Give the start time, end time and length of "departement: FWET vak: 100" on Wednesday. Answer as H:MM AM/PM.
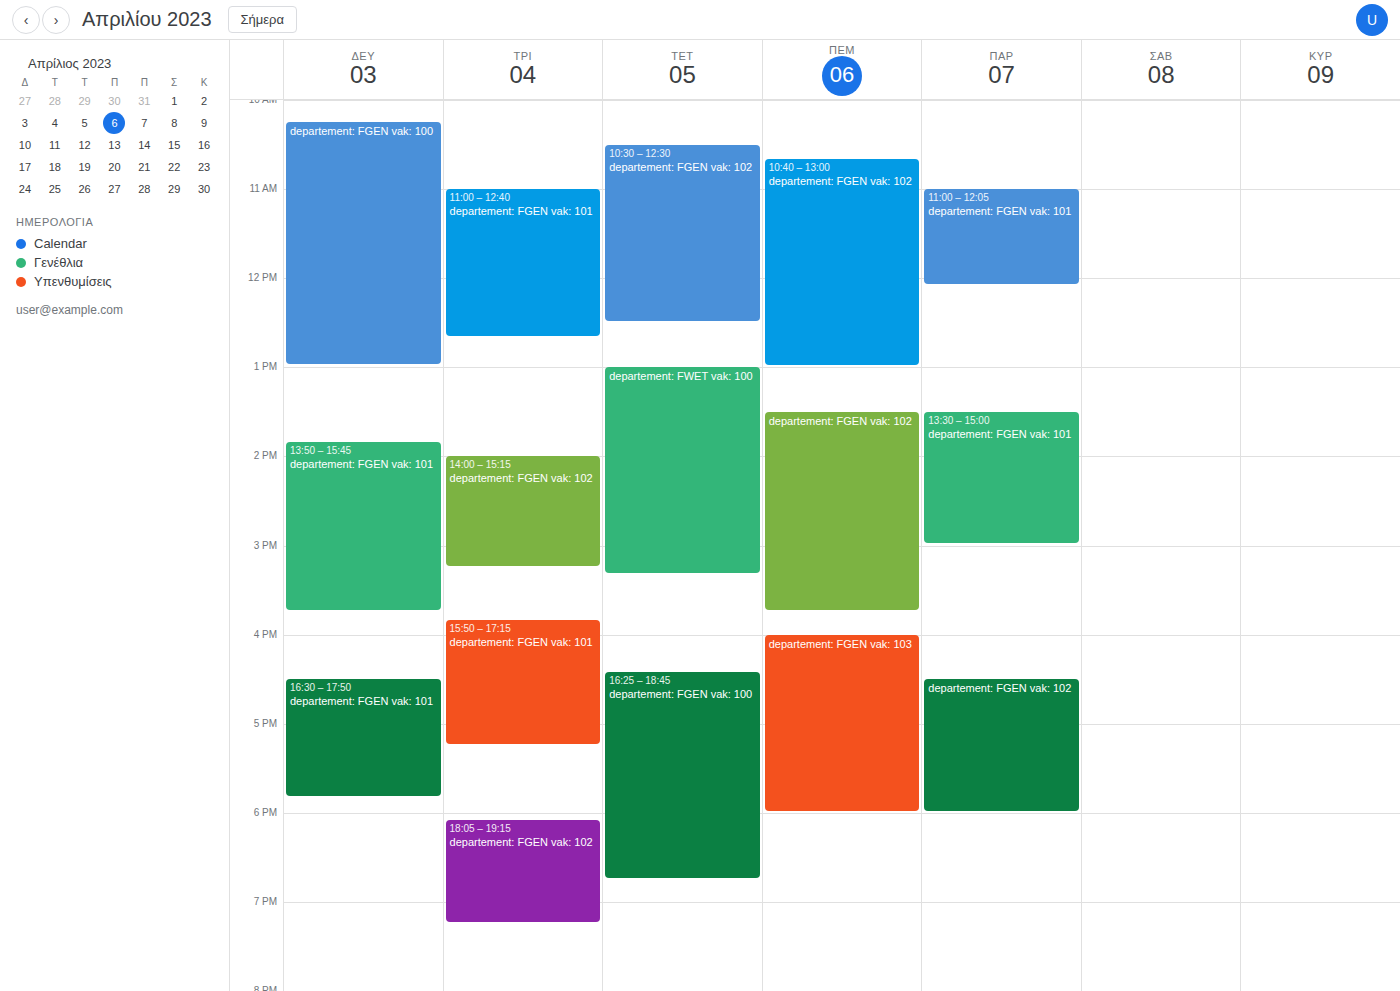
1:00 PM to 3:20 PM, 2 hours 20 minutes